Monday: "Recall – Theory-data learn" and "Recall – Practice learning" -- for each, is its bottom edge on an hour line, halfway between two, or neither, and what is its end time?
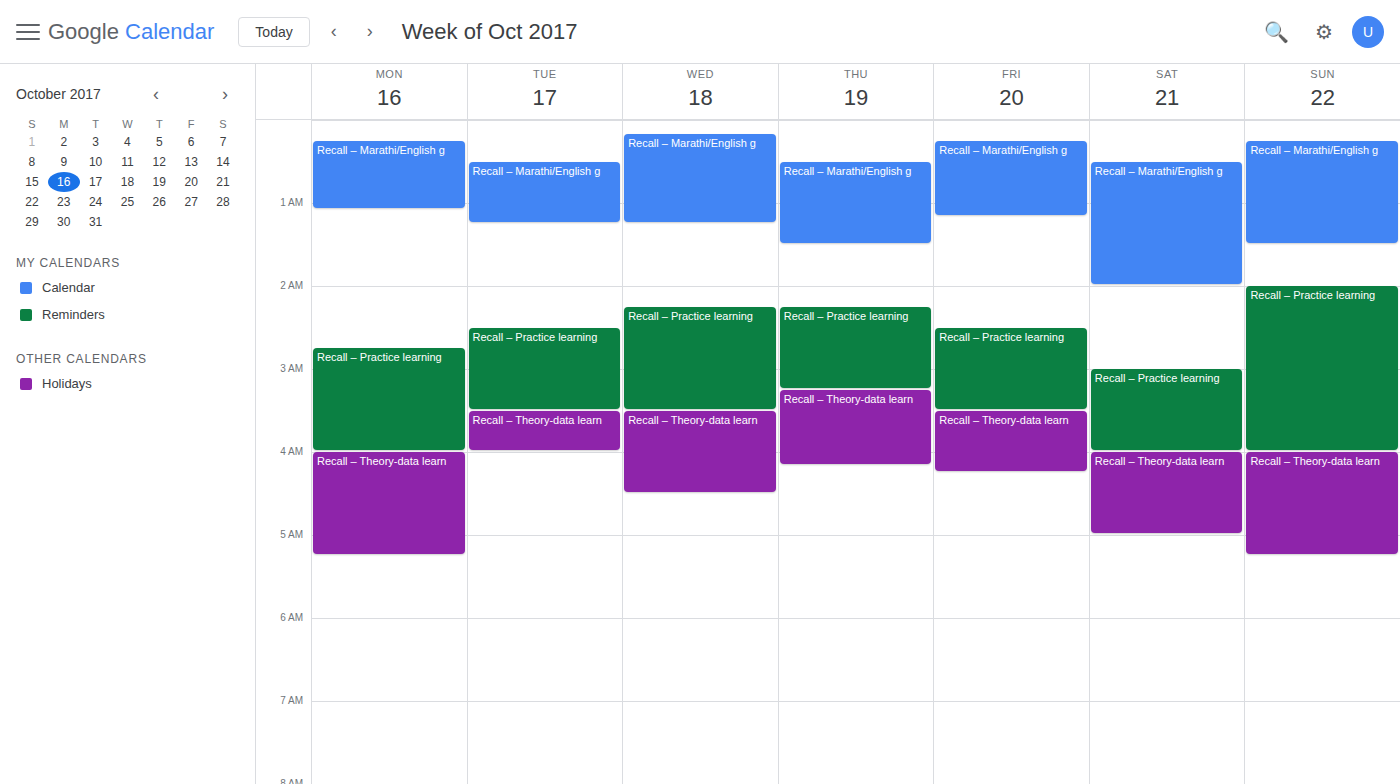
"Recall – Theory-data learn": 5:15 AM, neither: a quarter of the way from the 5 AM line to the 6 AM line. "Recall – Practice learning": 4:00 AM, exactly on the 4 AM line.